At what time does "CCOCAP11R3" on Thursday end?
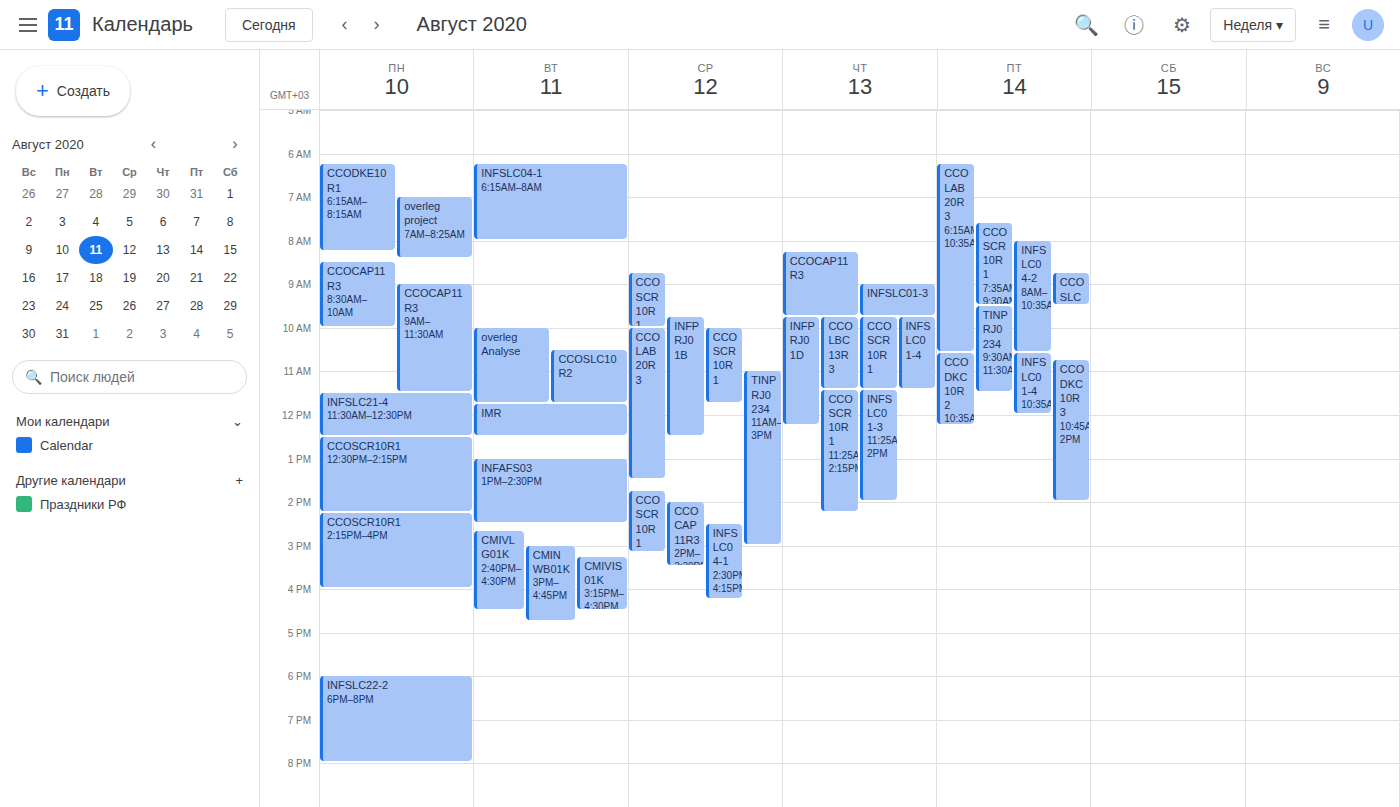
9:45 AM